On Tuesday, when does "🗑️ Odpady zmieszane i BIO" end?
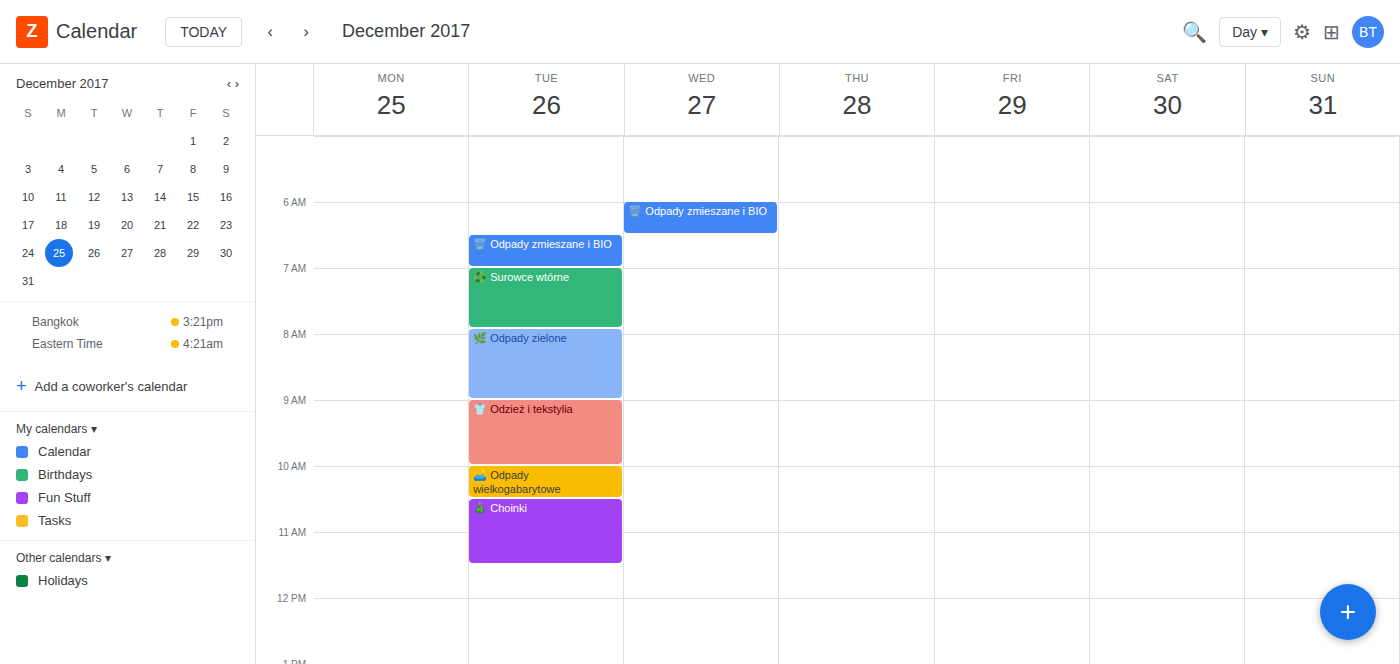
7:00 AM